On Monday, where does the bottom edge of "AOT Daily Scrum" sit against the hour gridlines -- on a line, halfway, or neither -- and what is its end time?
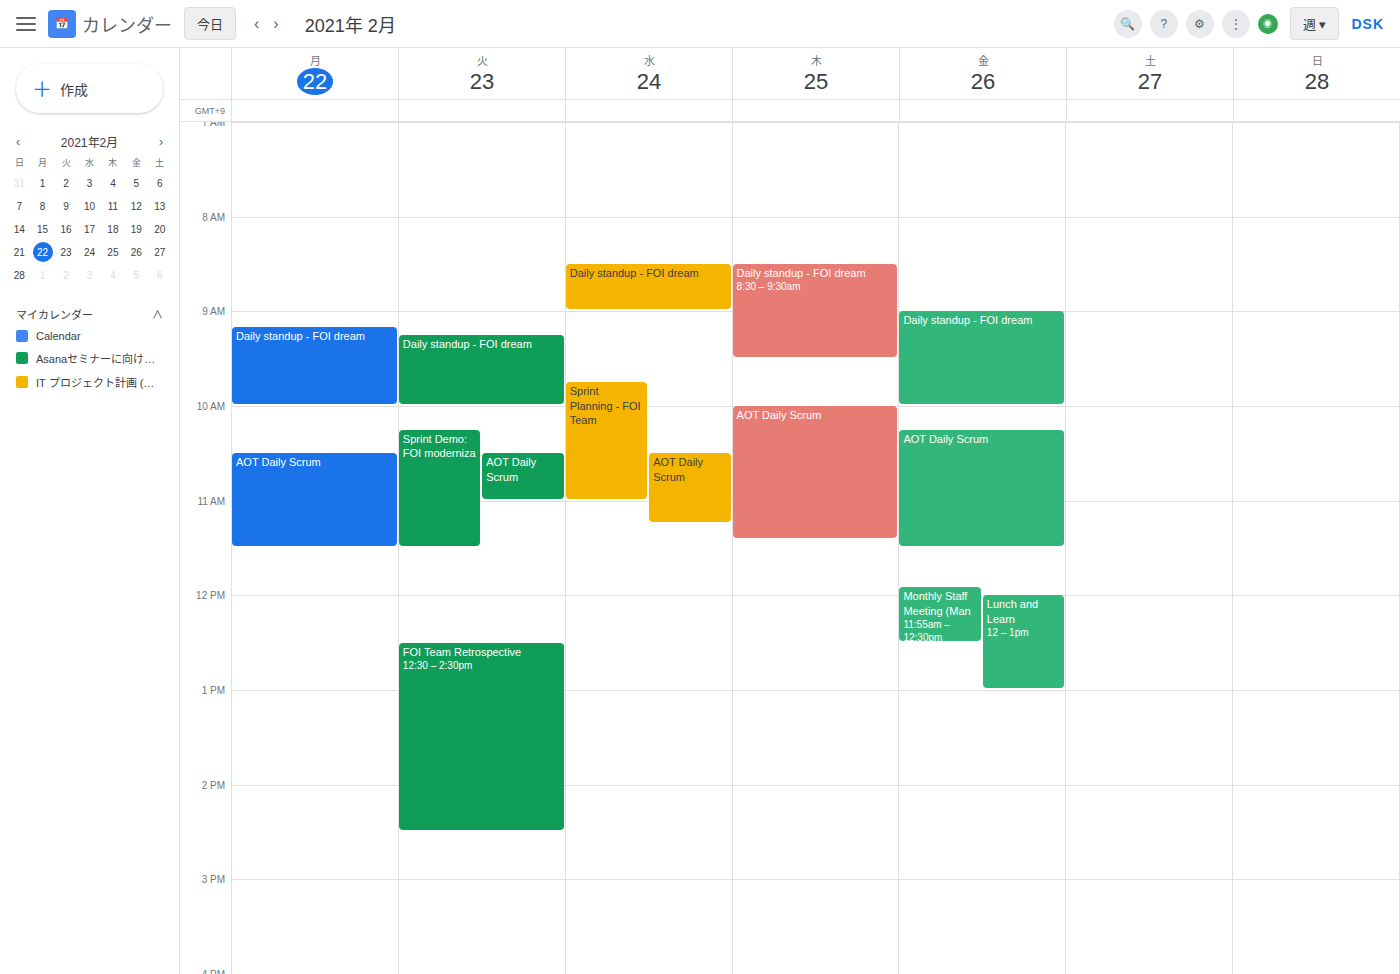
11:30 AM -- halfway between the 11 AM and 12 PM lines.